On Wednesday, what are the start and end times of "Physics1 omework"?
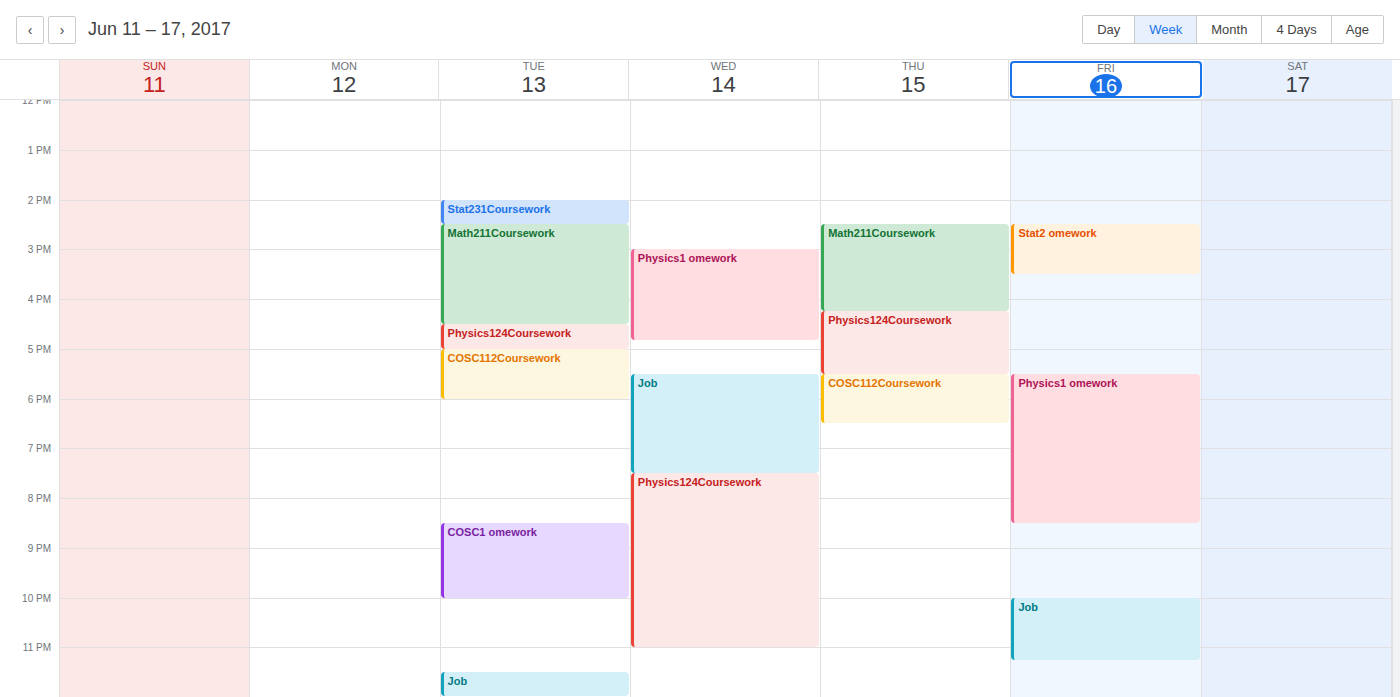
3:00 PM to 4:50 PM